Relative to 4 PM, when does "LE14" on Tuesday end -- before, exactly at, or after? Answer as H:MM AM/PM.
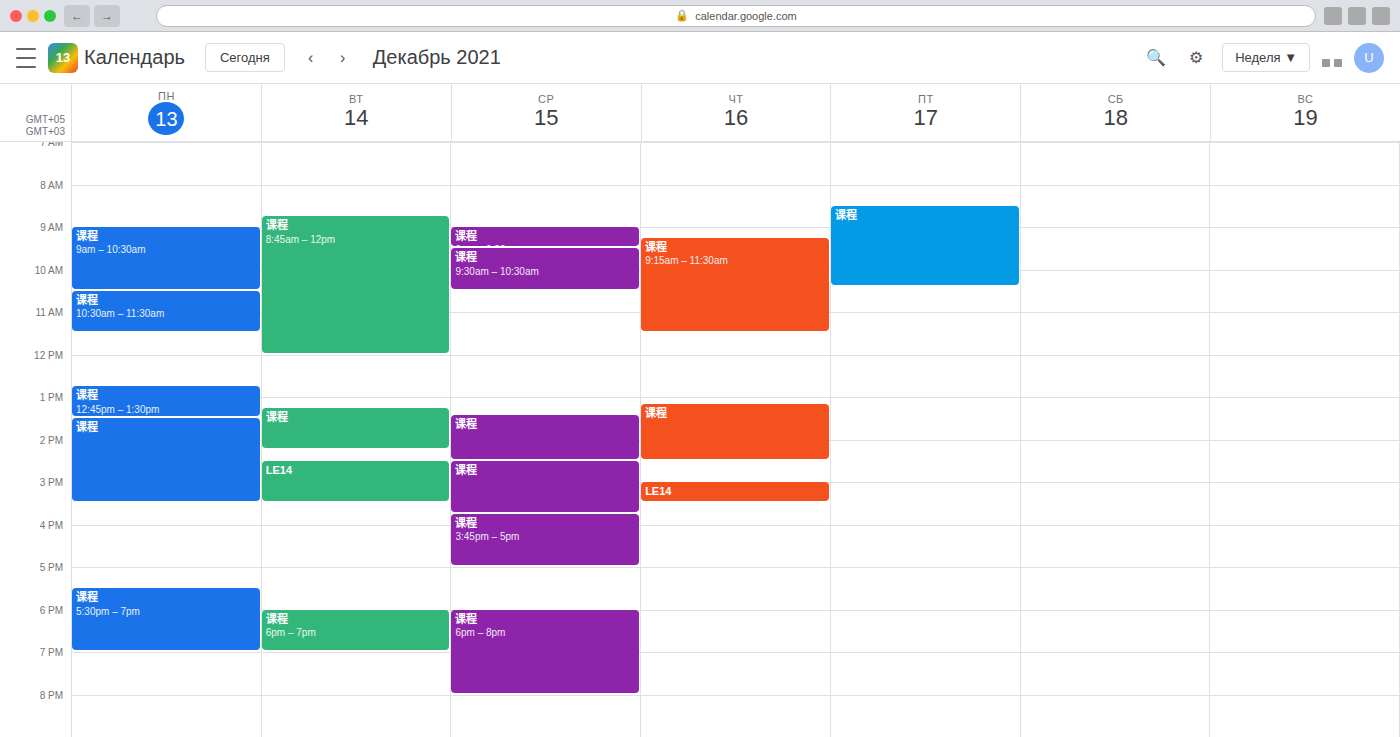
3:30 PM -- before 4 PM, 30 minutes above the 4 PM line.